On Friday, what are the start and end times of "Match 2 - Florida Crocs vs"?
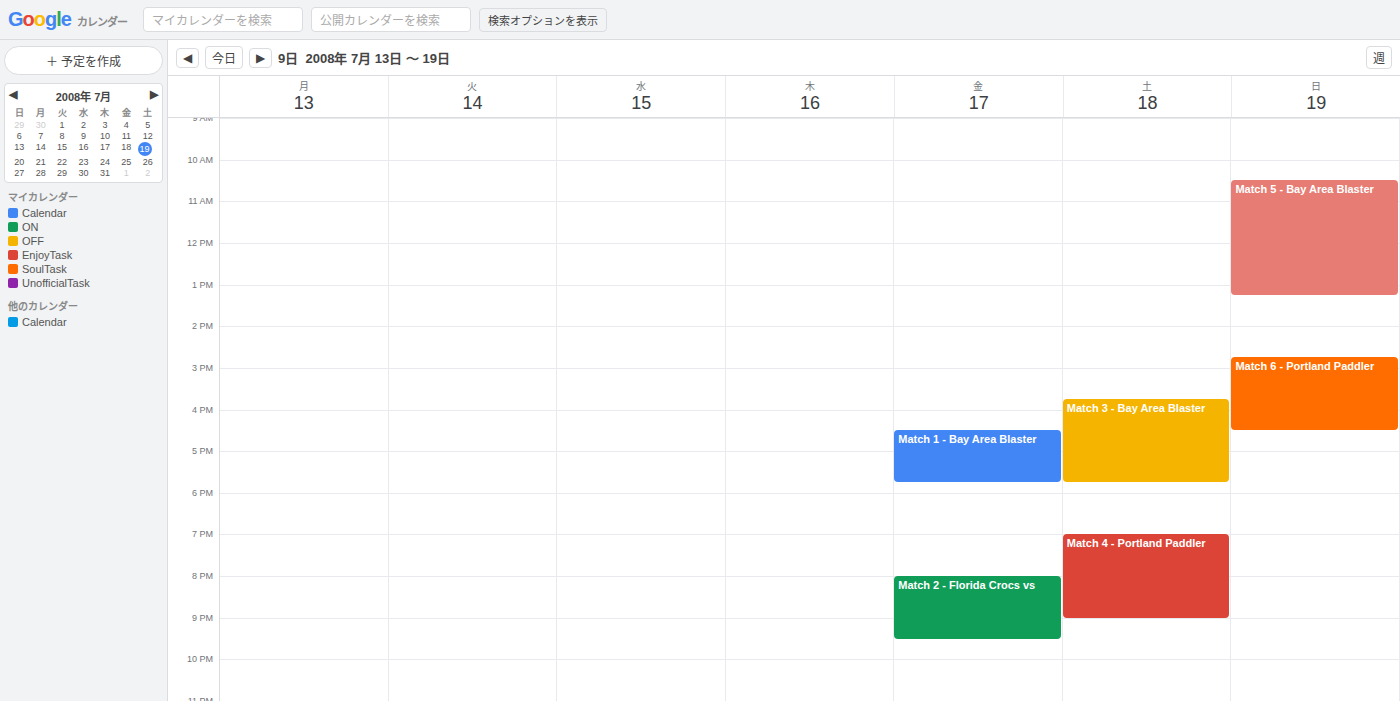
8:00 PM to 9:30 PM